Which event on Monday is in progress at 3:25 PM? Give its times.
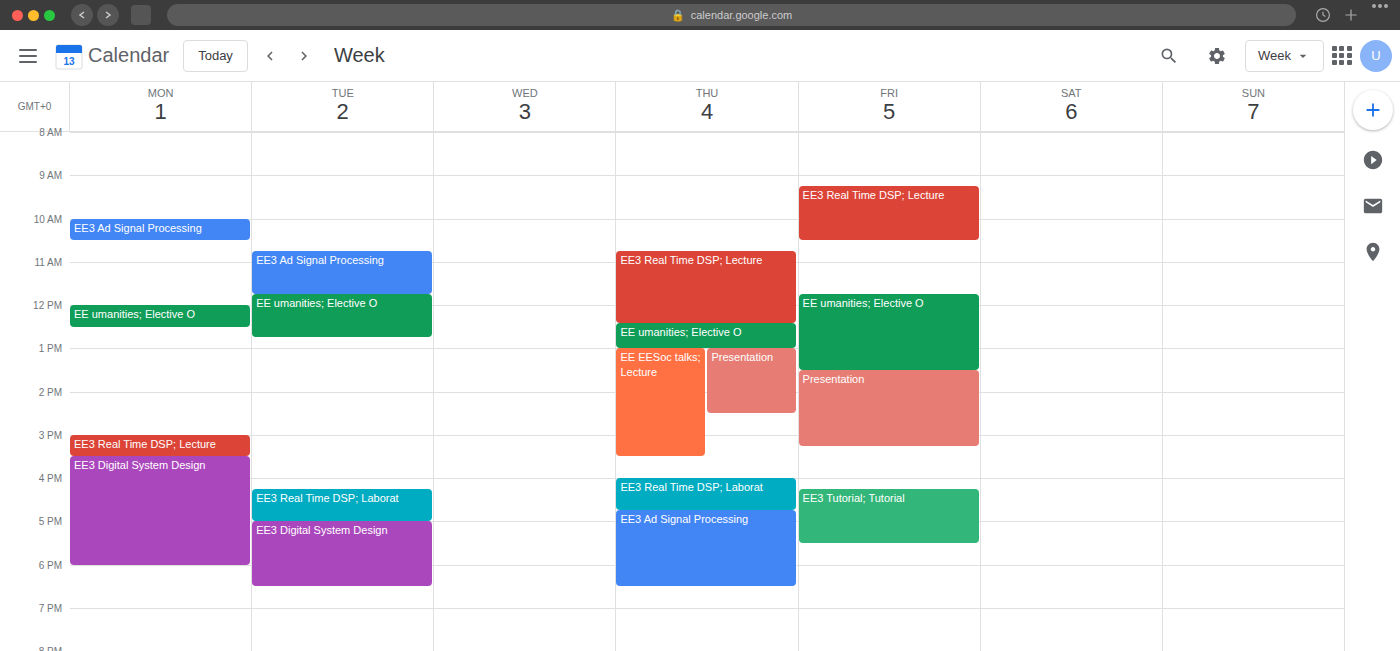
"EE3 Real Time DSP; Lecture", 3:00 PM to 3:30 PM